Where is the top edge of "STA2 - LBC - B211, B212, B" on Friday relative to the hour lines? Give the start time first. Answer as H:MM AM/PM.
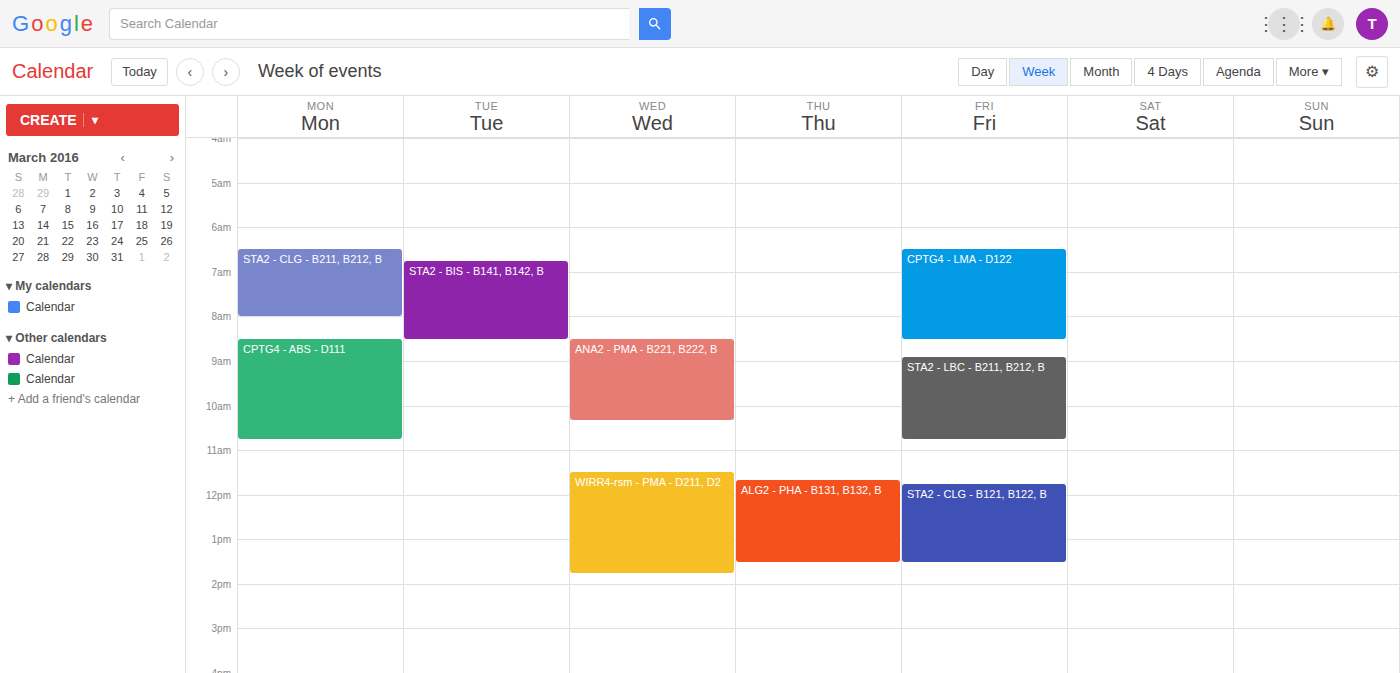
8:55 AM -- neither: 55 minutes below the 8 AM line and 5 minutes above the 9 AM line.